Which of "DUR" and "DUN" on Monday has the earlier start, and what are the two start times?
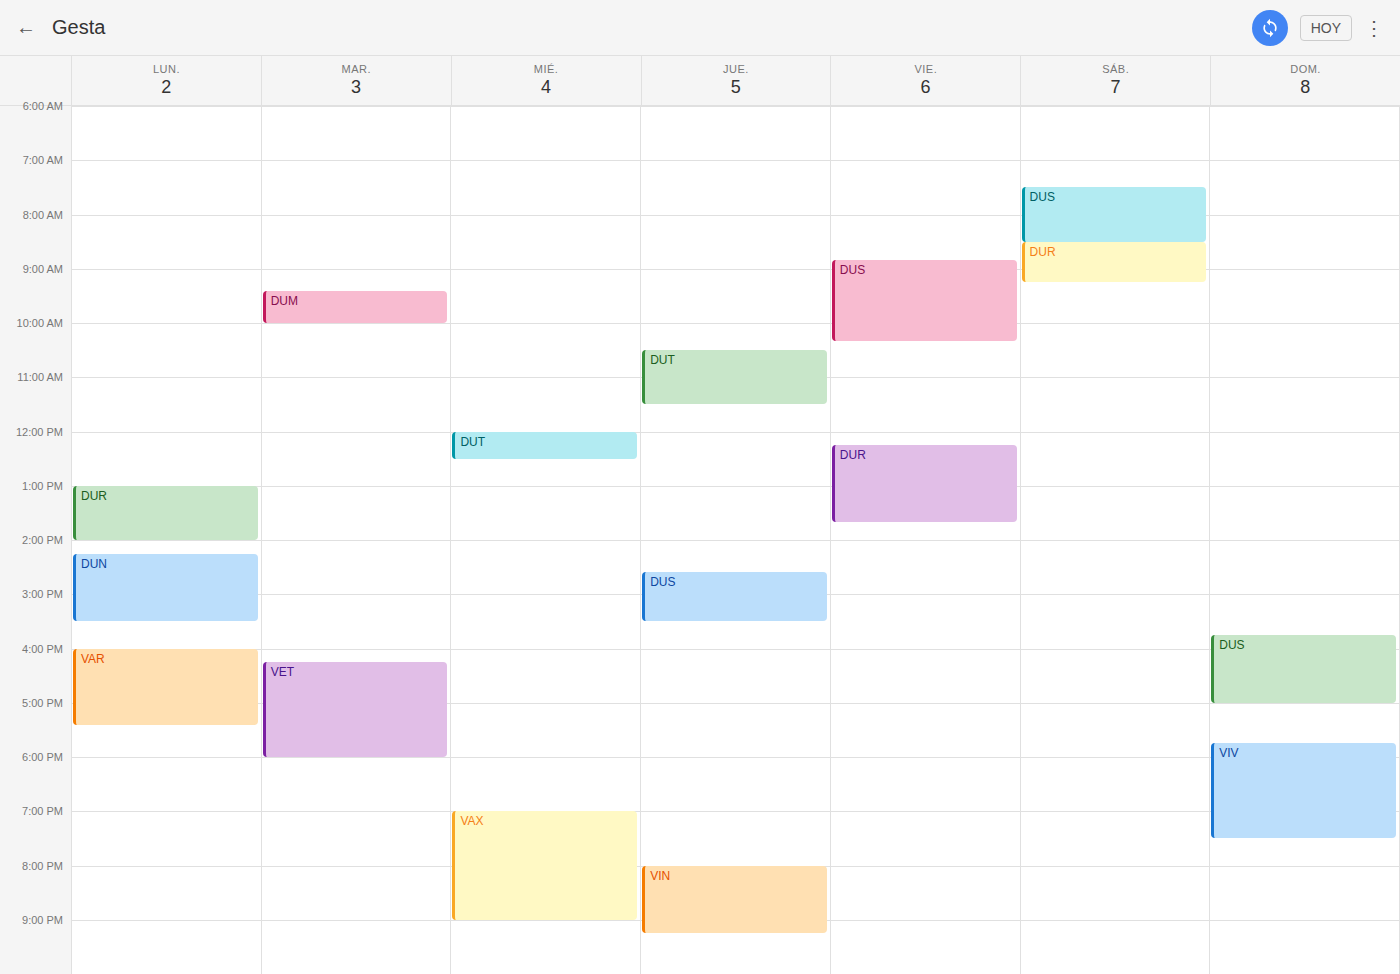
"DUR" 13:00; "DUN" 14:15.